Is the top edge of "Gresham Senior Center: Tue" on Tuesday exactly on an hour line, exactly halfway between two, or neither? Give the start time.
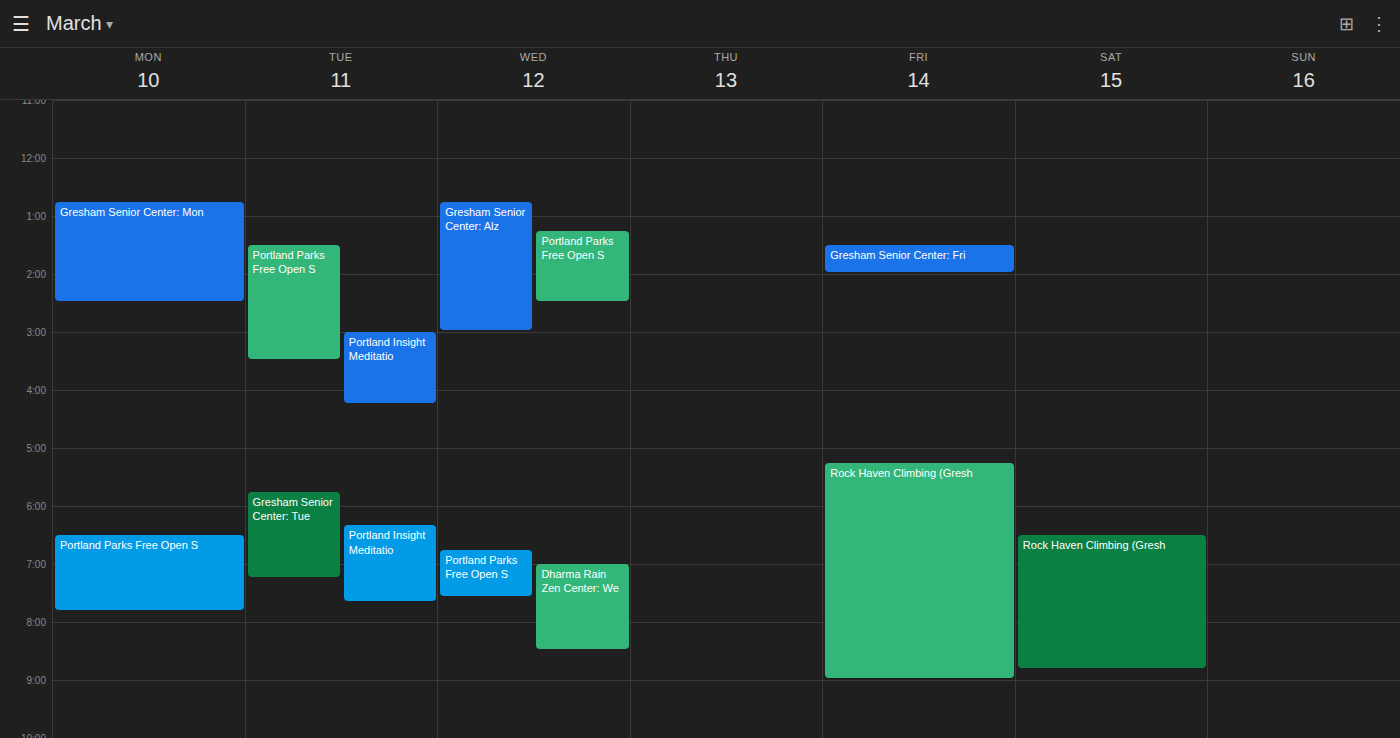
17:45 -- neither: three quarters of the way from the 17:00 line to the 18:00 line.